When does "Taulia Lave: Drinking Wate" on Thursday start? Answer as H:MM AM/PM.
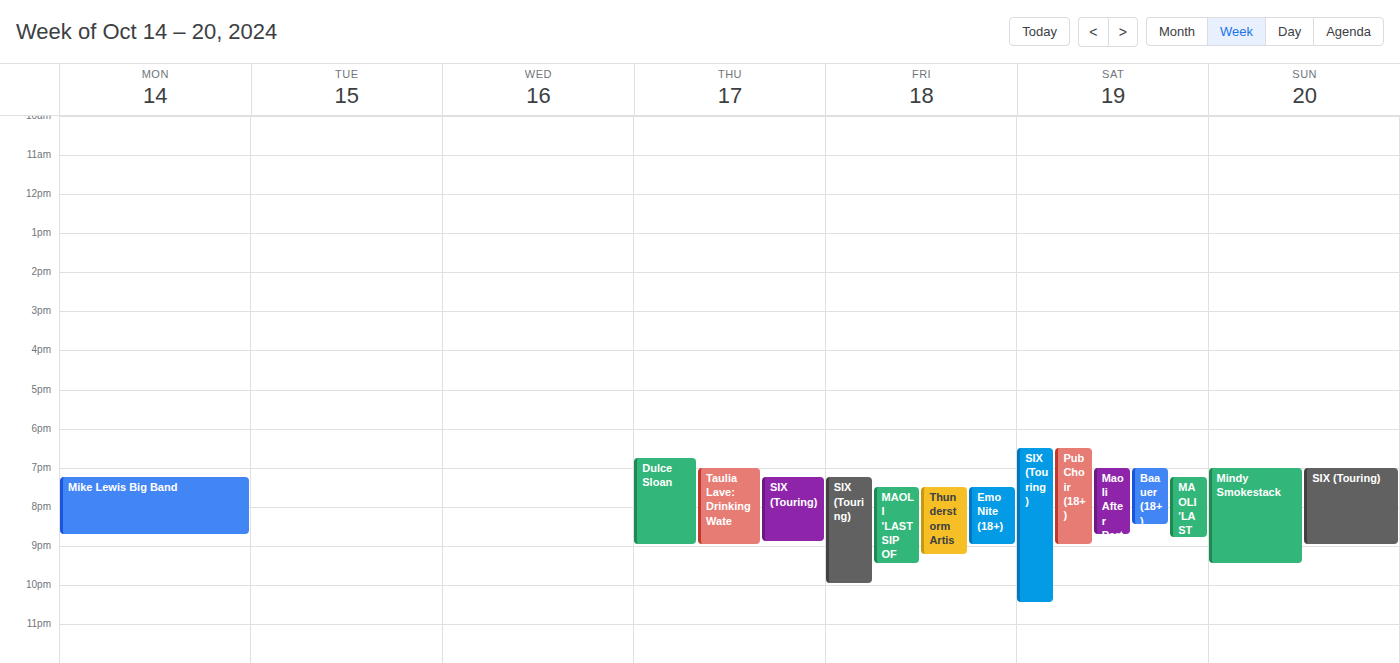
7:00 PM